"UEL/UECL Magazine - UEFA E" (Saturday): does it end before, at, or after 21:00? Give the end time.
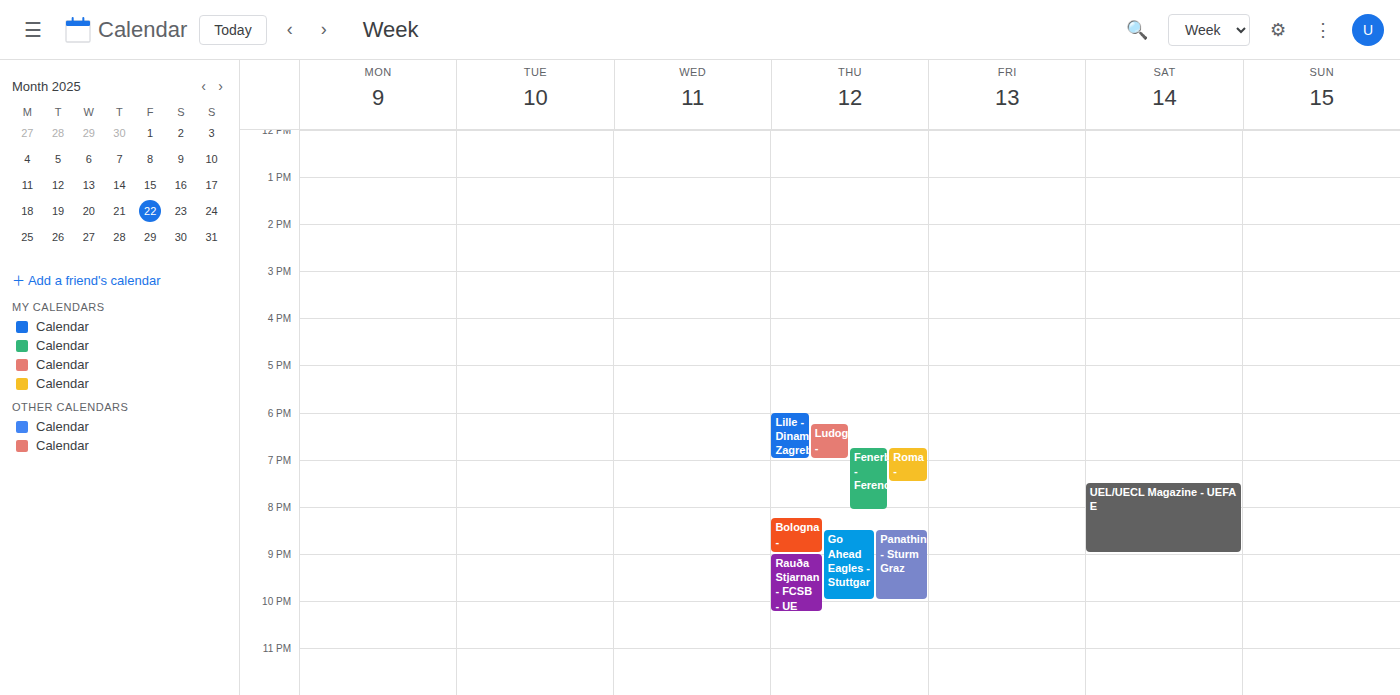
21:00 -- exactly at 21:00, on the 21:00 line.